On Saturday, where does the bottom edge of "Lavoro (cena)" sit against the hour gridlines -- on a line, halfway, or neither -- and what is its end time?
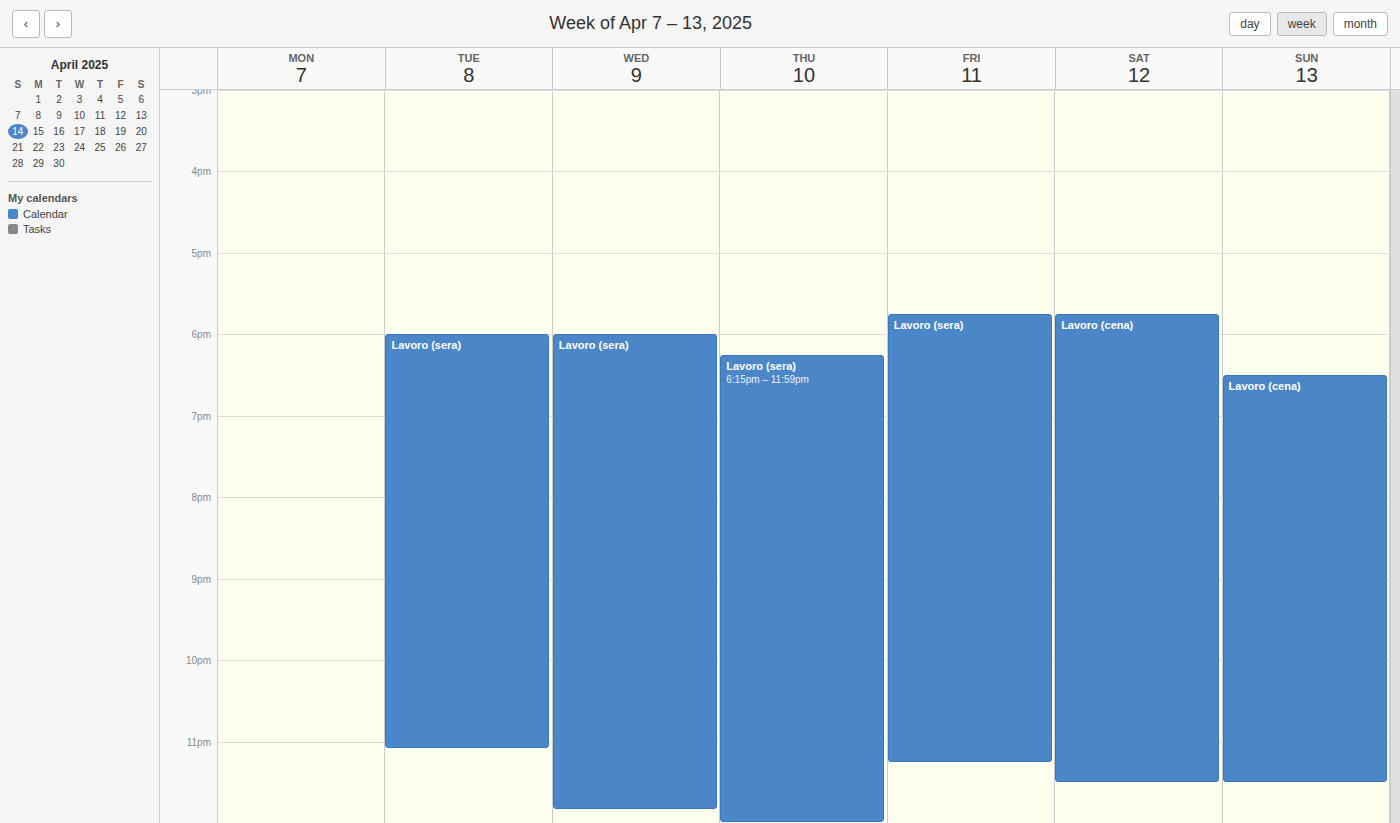
23:30 -- halfway between the 23:00 and 24:00 lines.